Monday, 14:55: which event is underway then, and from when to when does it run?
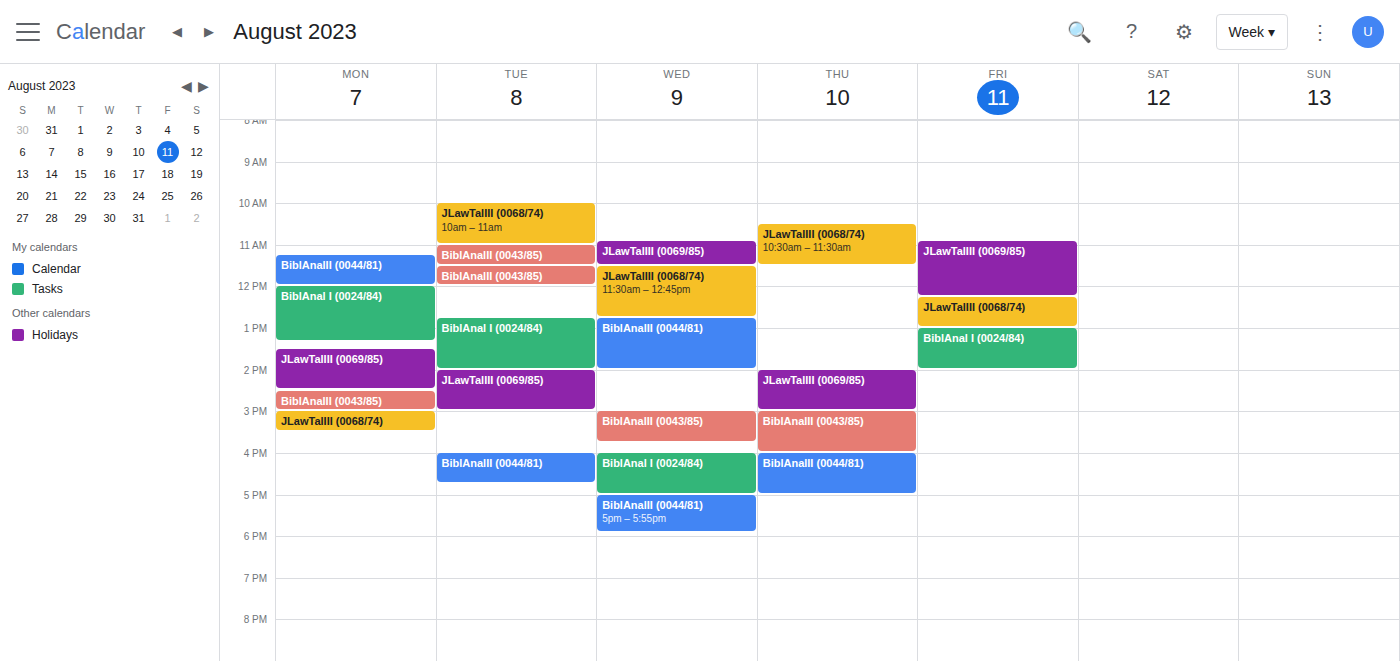
"BiblAnalII (0043/85)", 14:30 to 15:00